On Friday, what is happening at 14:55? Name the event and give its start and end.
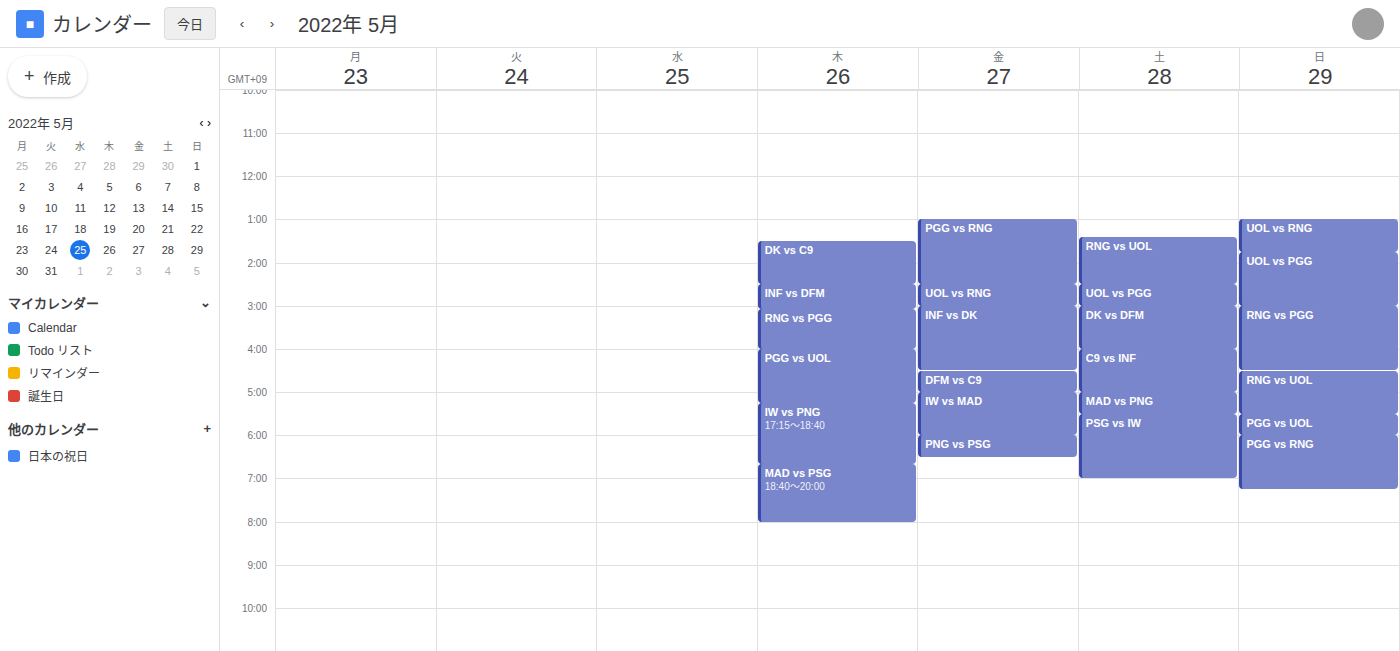
"UOL vs RNG", 14:30 to 15:00